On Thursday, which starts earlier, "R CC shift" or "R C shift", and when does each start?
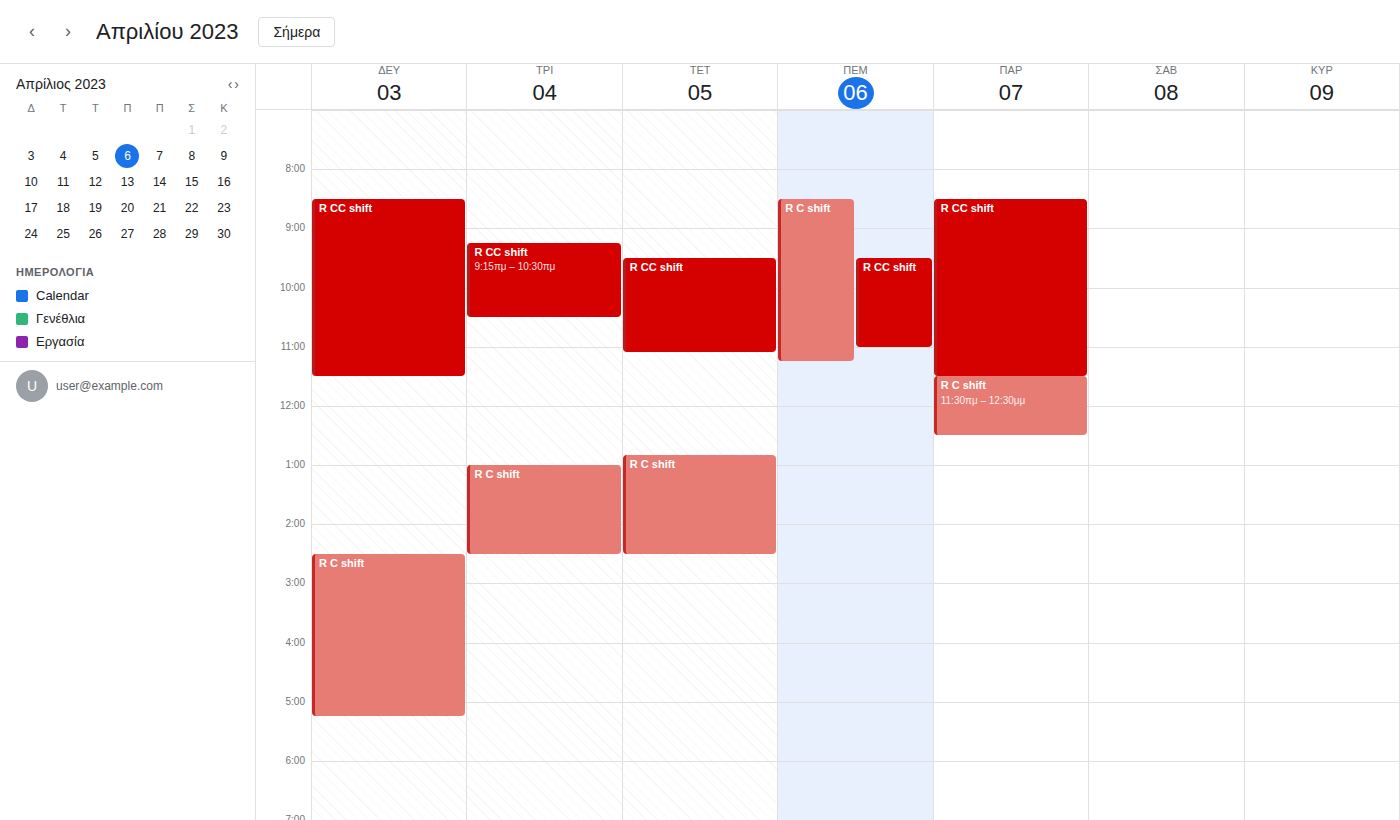
"R C shift" 8:30 AM; "R CC shift" 9:30 AM.